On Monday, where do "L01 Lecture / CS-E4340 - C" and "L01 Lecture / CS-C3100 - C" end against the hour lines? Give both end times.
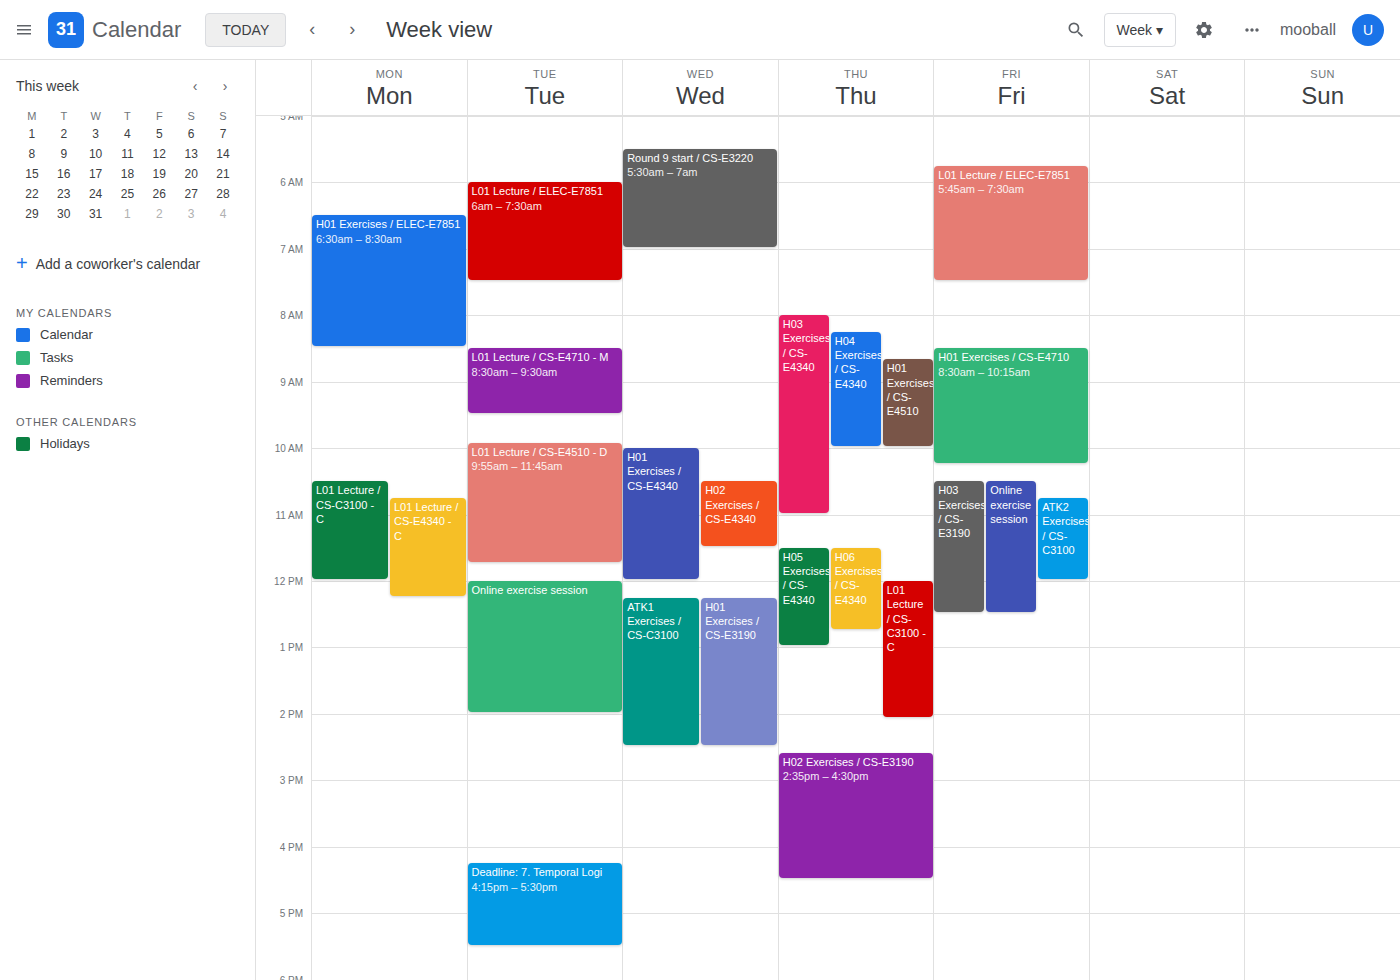
"L01 Lecture / CS-E4340 - C": 12:15, neither: a quarter of the way from the 12:00 line to the 13:00 line. "L01 Lecture / CS-C3100 - C": 12:00, exactly on the 12:00 line.